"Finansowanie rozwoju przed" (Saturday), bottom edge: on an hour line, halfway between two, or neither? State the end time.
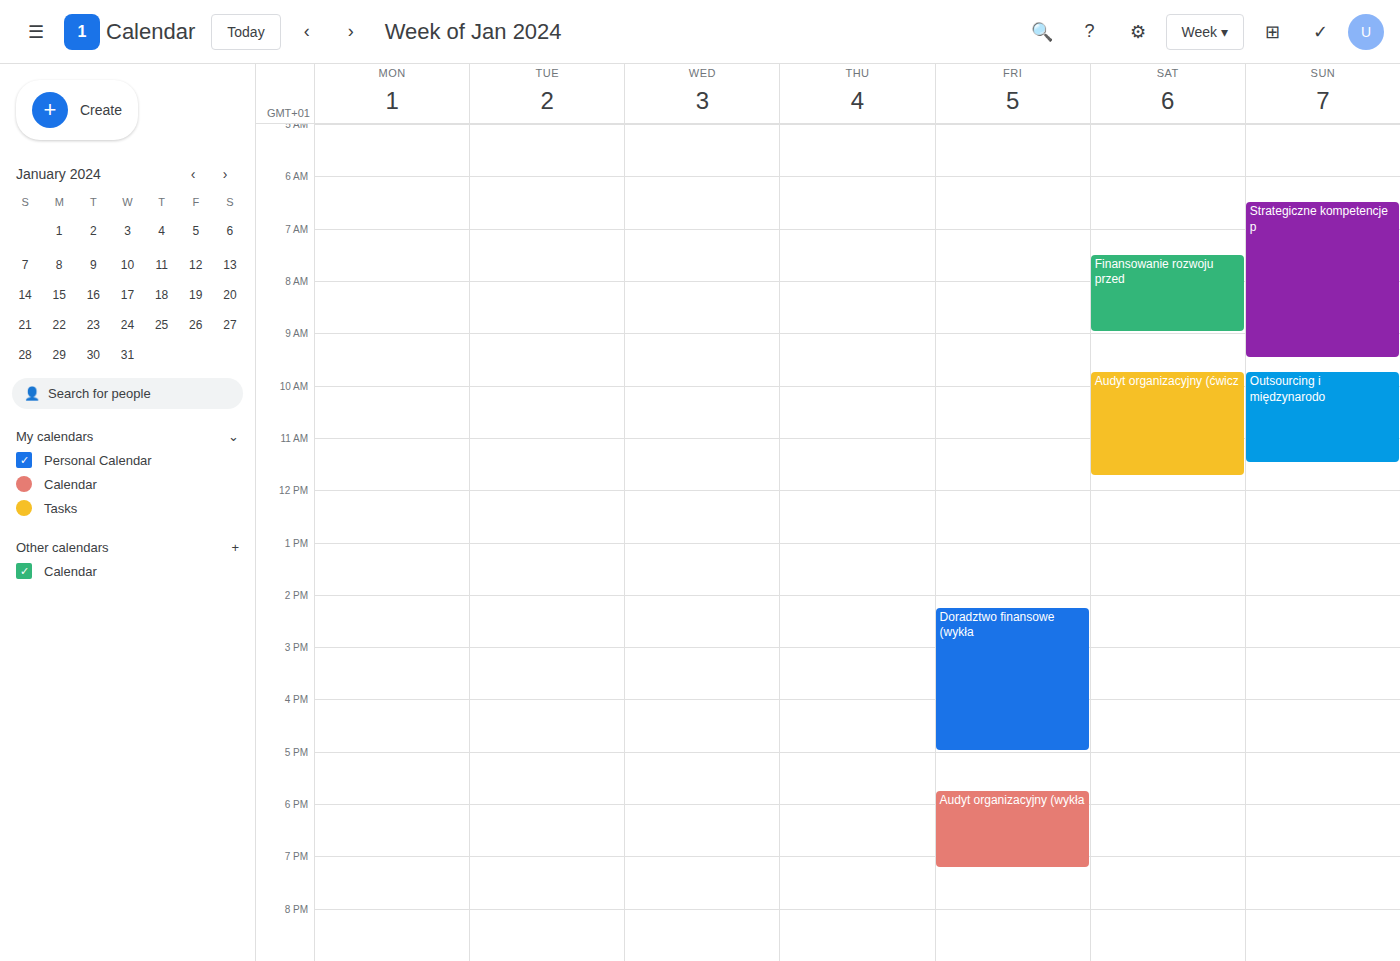
09:00 -- exactly on the 09:00 line.